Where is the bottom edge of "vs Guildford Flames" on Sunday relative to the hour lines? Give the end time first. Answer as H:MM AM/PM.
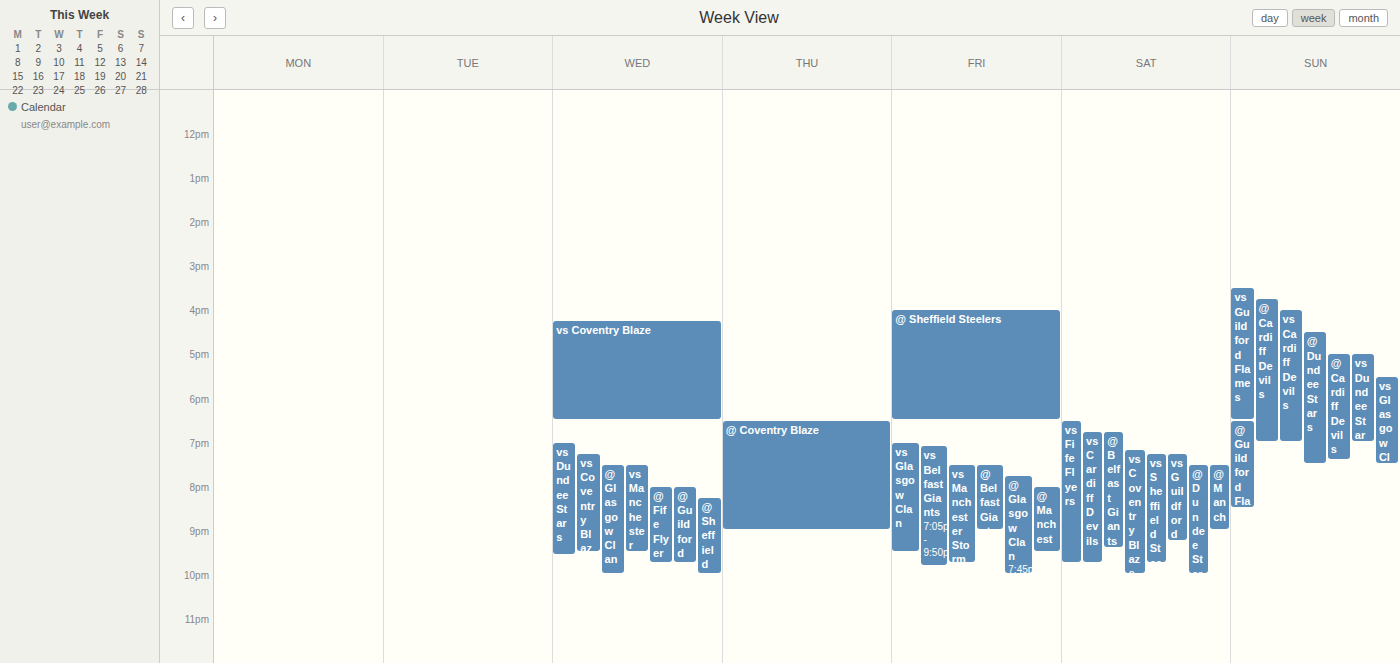
6:30 PM -- halfway between the 6 PM and 7 PM lines.